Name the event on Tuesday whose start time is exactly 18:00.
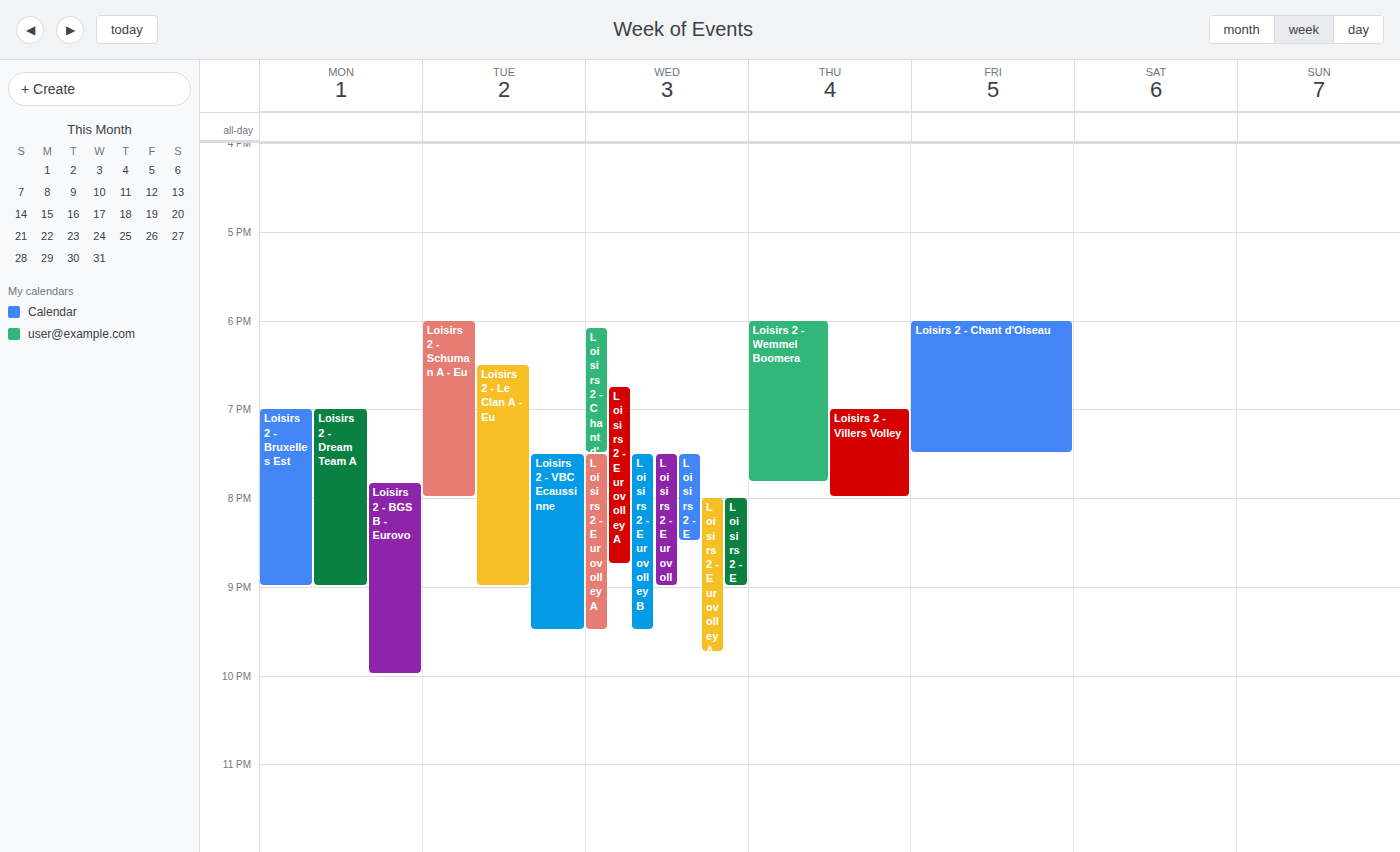
"Loisirs 2 - Schuman A - Eu"